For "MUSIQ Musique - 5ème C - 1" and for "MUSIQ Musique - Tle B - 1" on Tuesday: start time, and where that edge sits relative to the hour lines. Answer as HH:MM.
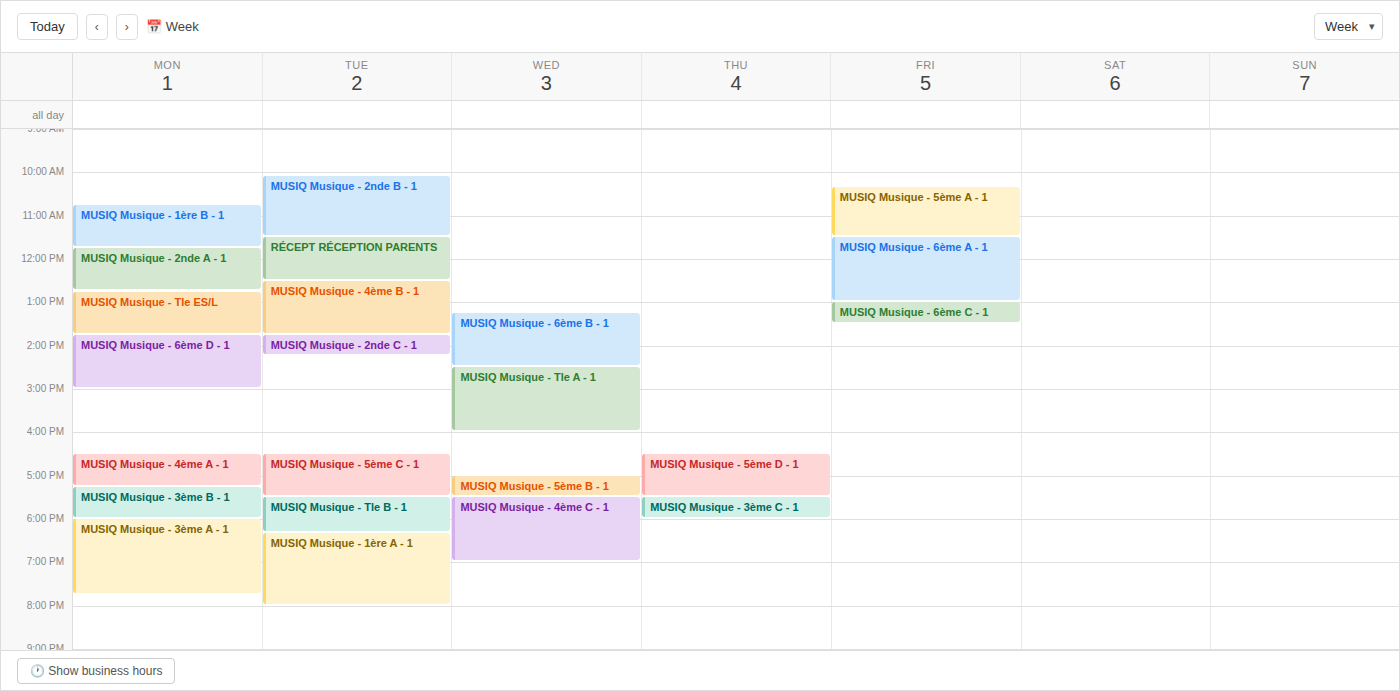
"MUSIQ Musique - 5ème C - 1": 16:30, halfway between the 16:00 and 17:00 lines. "MUSIQ Musique - Tle B - 1": 17:30, halfway between the 17:00 and 18:00 lines.